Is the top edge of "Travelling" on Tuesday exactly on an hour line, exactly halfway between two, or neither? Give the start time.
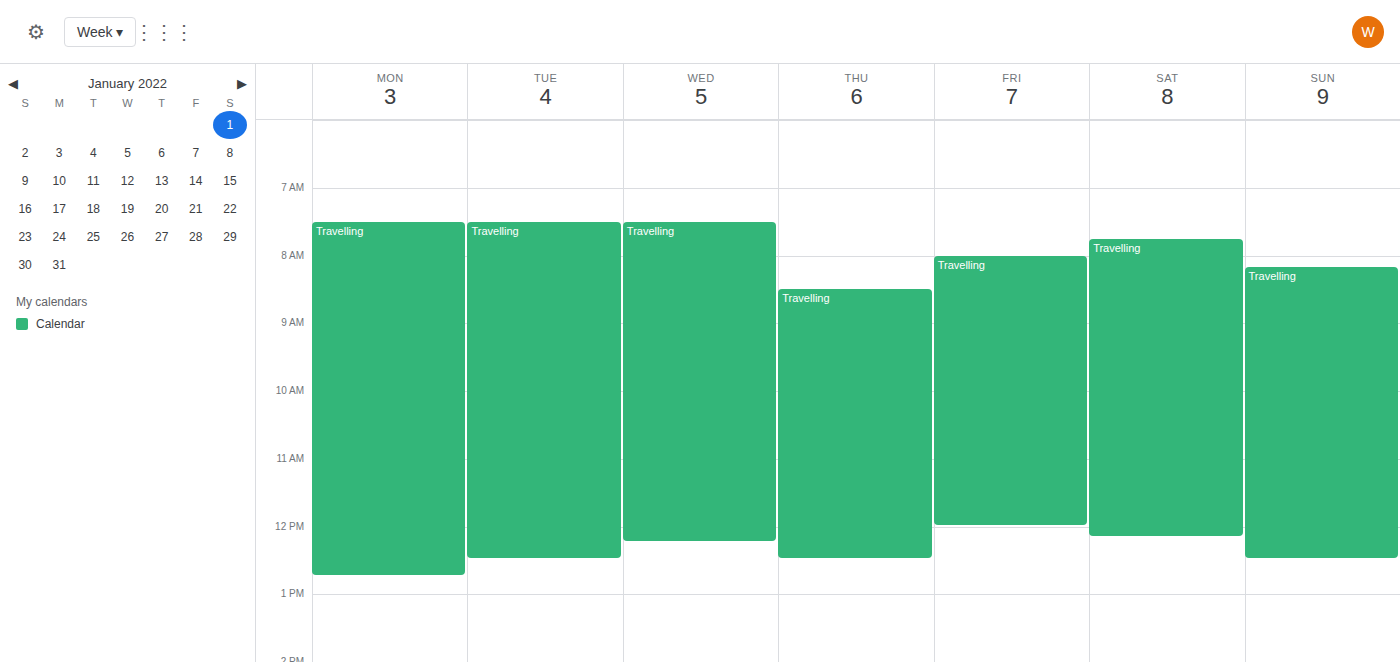
7:30 AM -- halfway between the 7 AM and 8 AM lines.